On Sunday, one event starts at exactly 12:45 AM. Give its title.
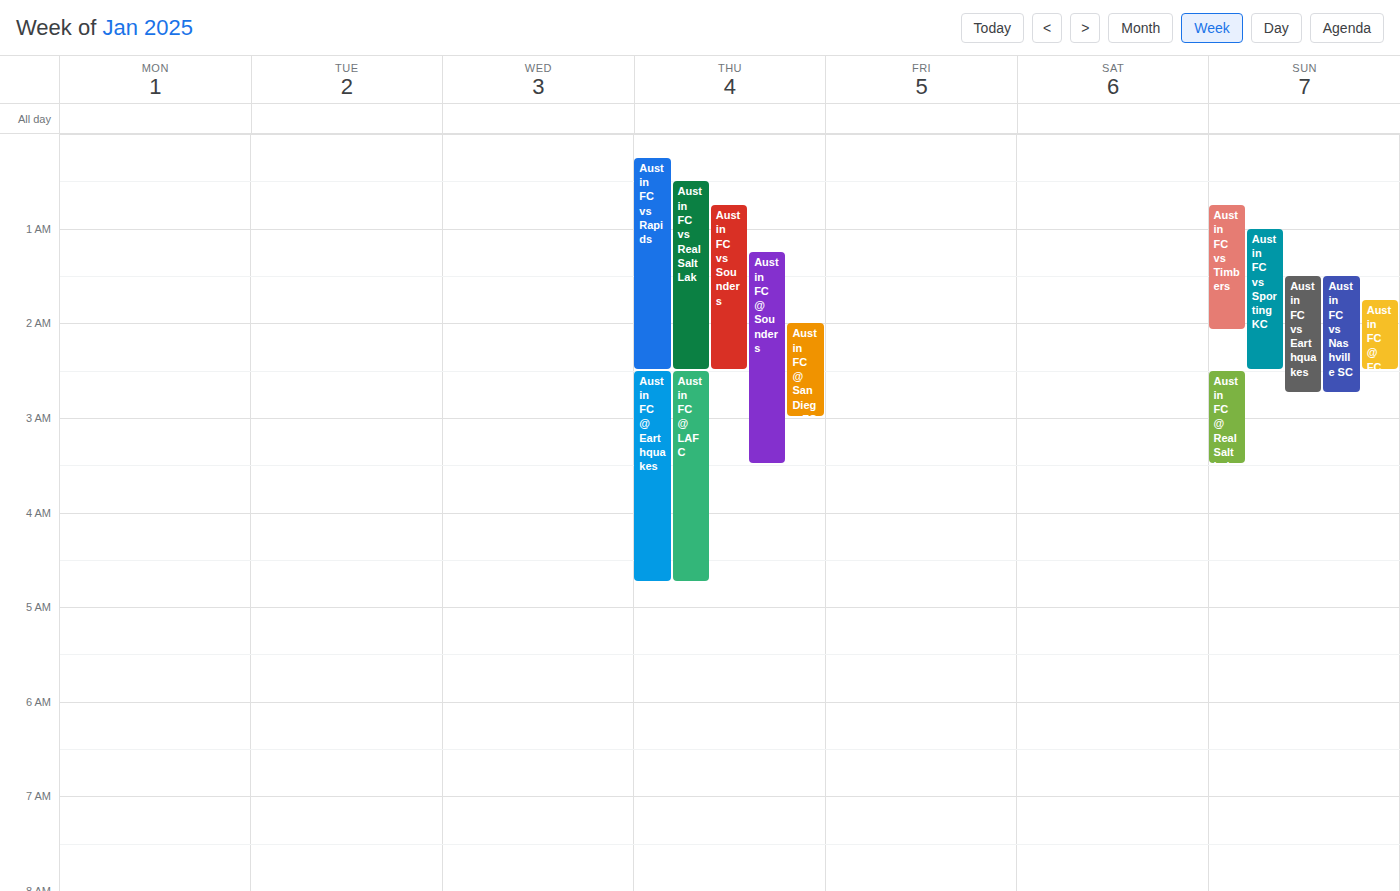
"Austin FC vs Timbers"